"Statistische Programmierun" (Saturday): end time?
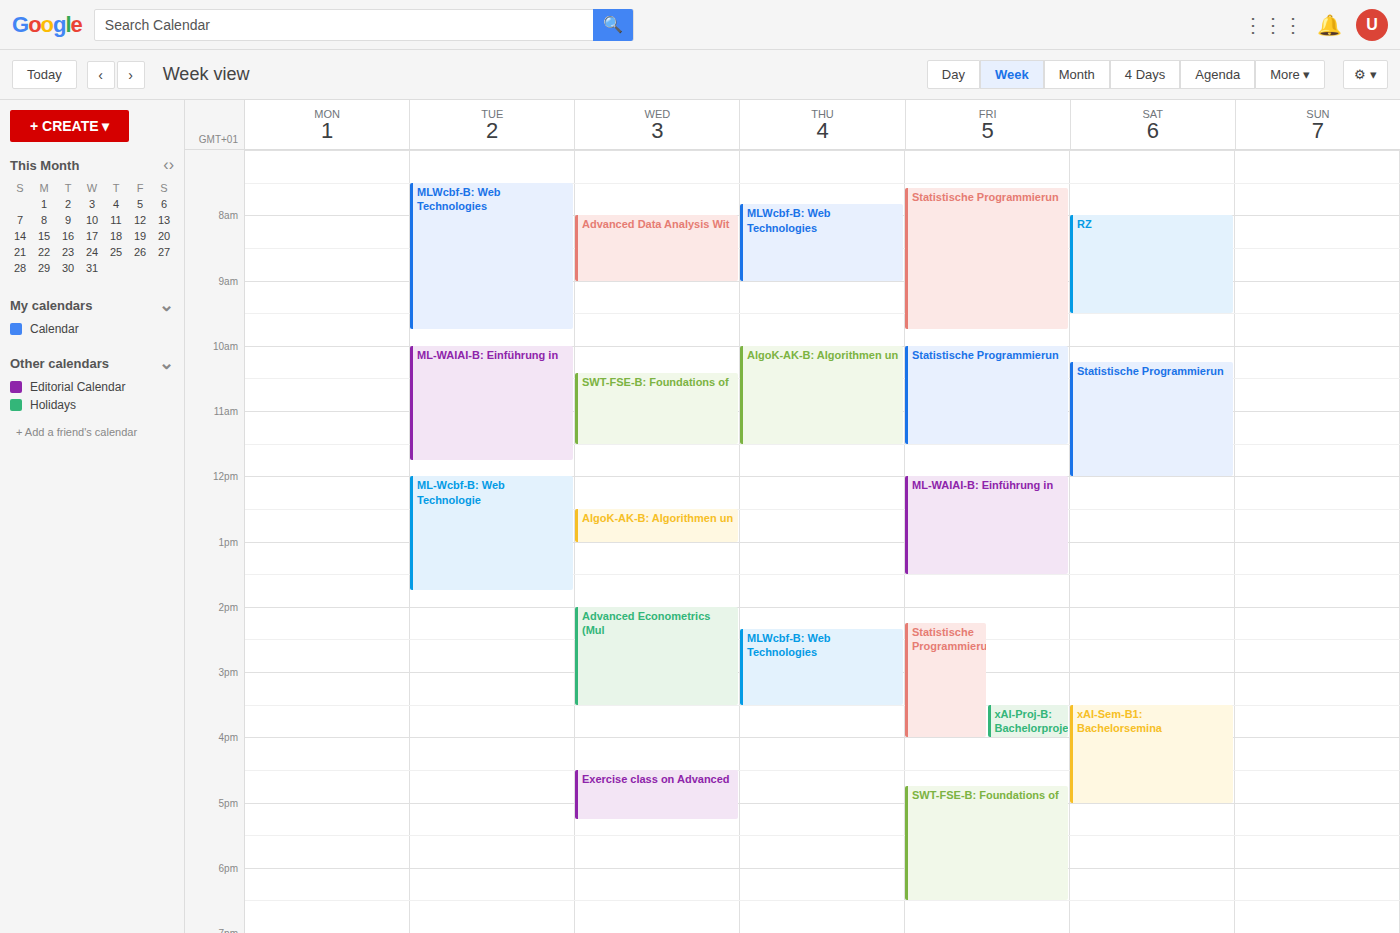
12:00 PM